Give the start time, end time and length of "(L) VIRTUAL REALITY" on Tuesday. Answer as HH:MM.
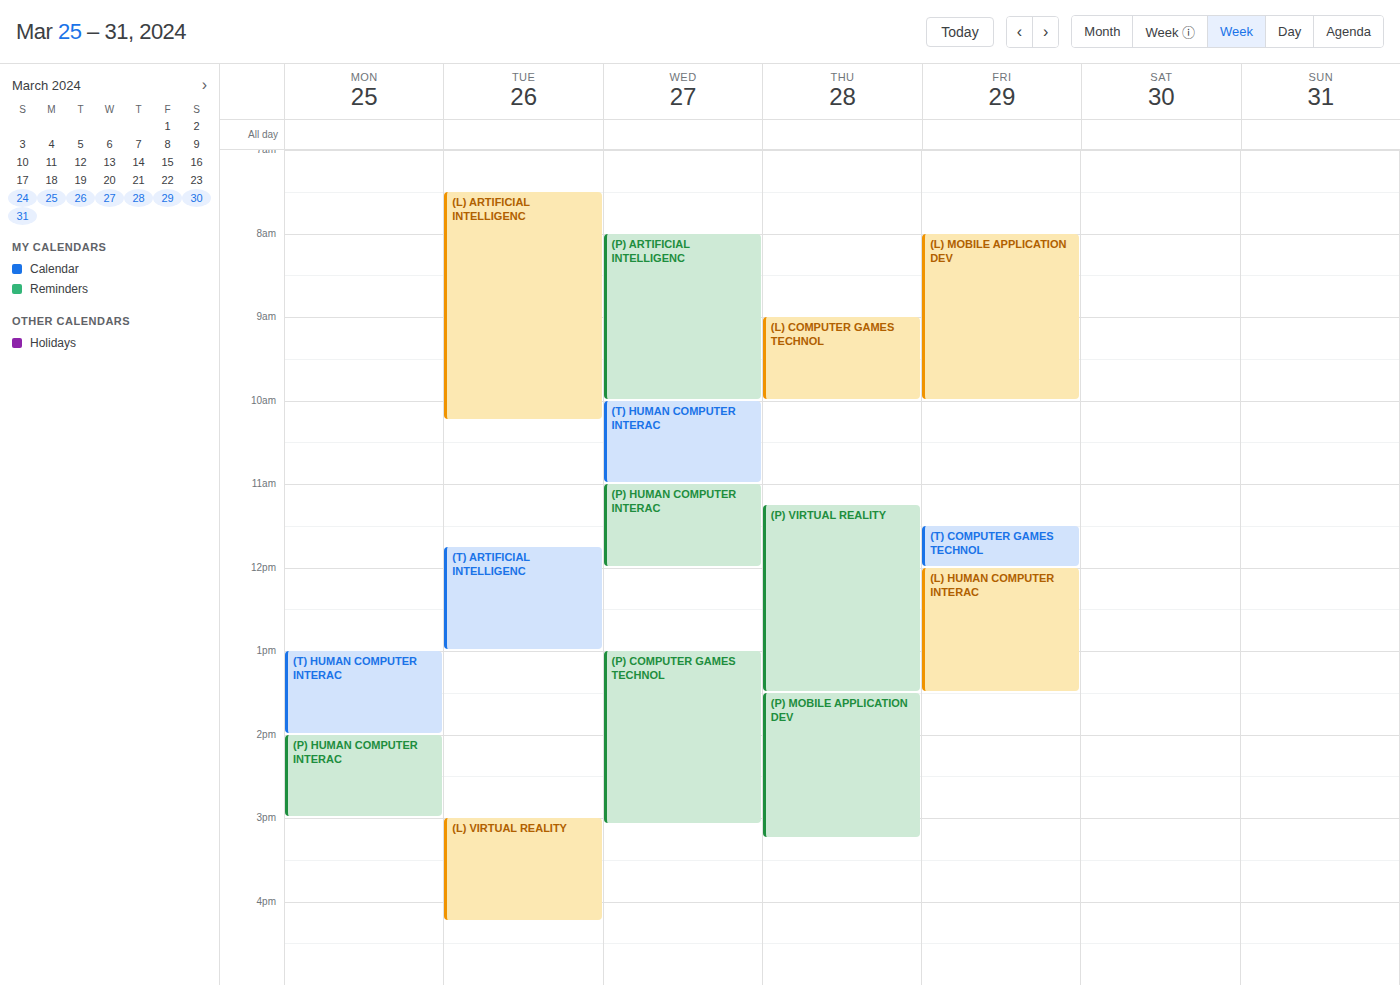
15:00 to 16:15, 1 hour 15 minutes